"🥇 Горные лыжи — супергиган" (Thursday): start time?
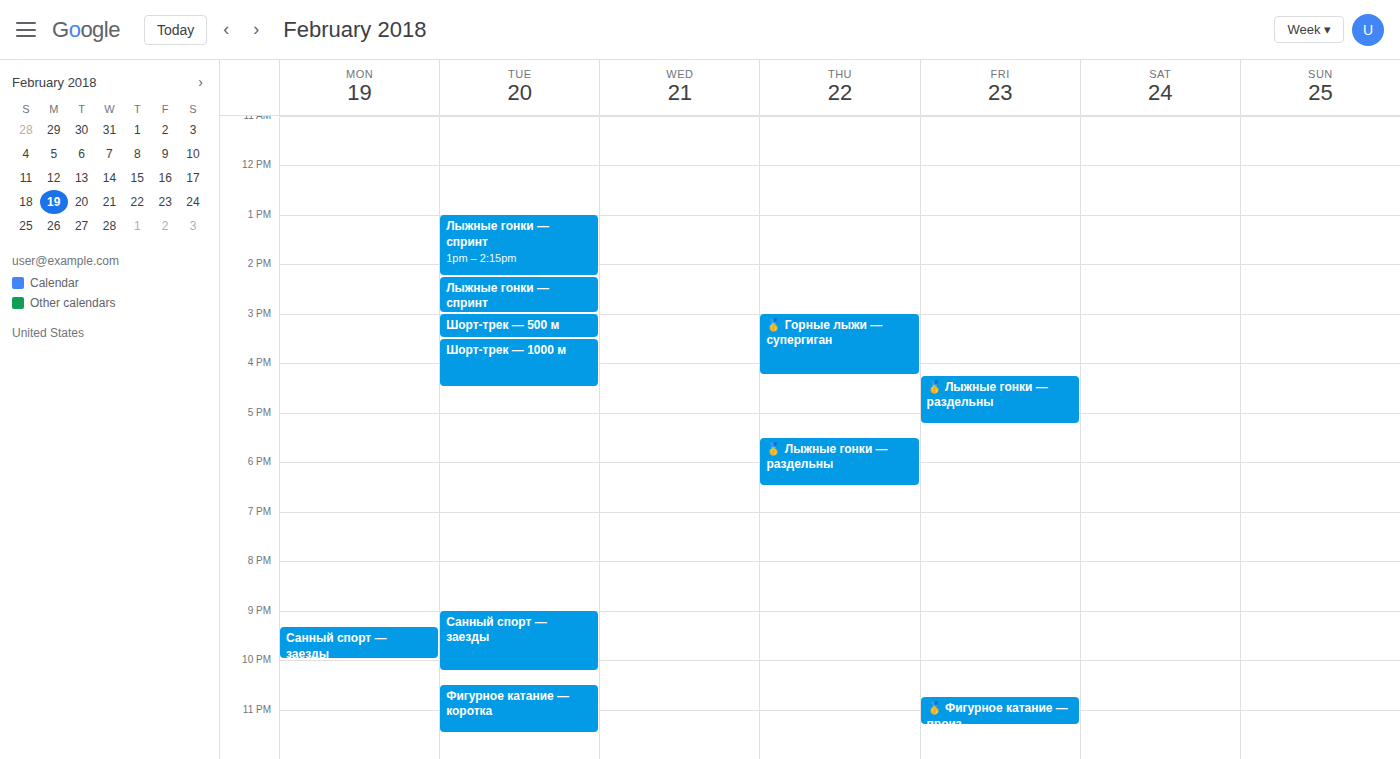
3:00 PM